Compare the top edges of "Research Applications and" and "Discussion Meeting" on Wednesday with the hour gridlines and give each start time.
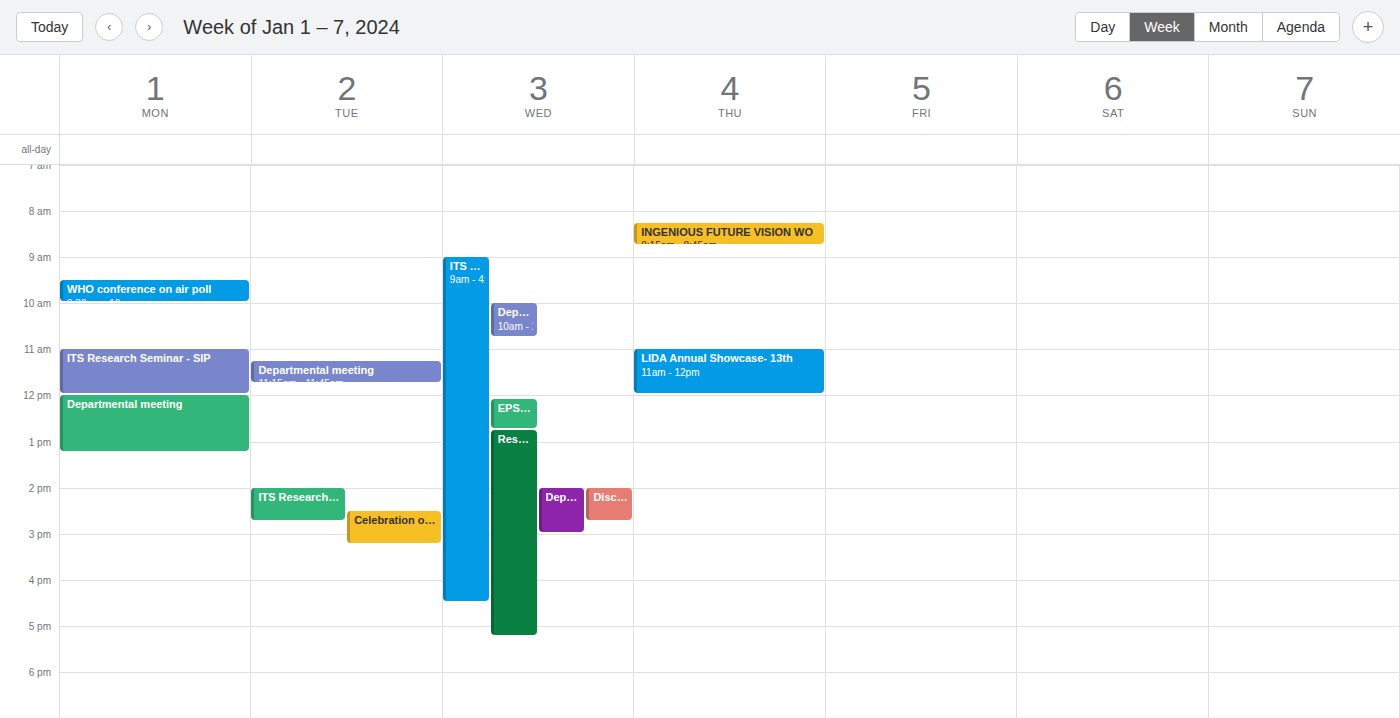
"Research Applications and": 12:45 PM, neither: three quarters of the way from the 12 PM line to the 1 PM line. "Discussion Meeting": 2:00 PM, exactly on the 2 PM line.